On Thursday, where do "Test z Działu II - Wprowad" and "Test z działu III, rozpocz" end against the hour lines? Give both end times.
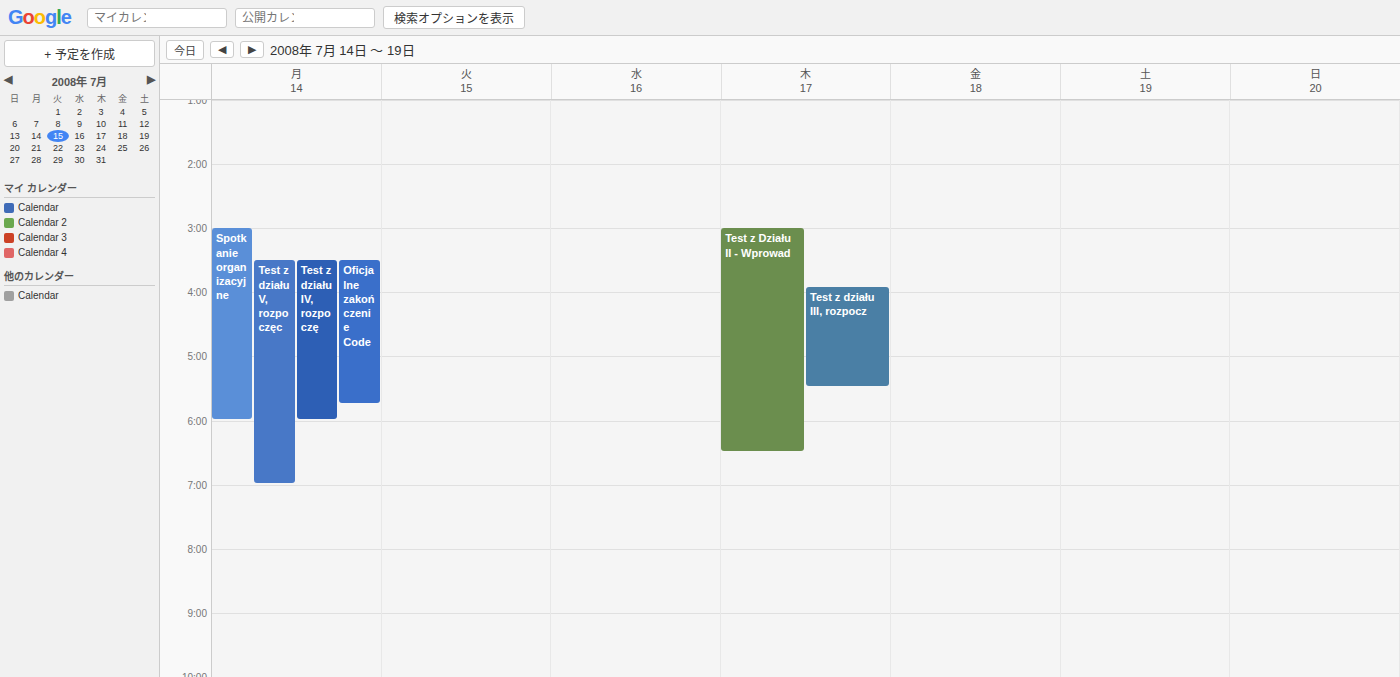
"Test z Działu II - Wprowad": 6:30 PM, halfway between the 6 PM and 7 PM lines. "Test z działu III, rozpocz": 5:30 PM, halfway between the 5 PM and 6 PM lines.